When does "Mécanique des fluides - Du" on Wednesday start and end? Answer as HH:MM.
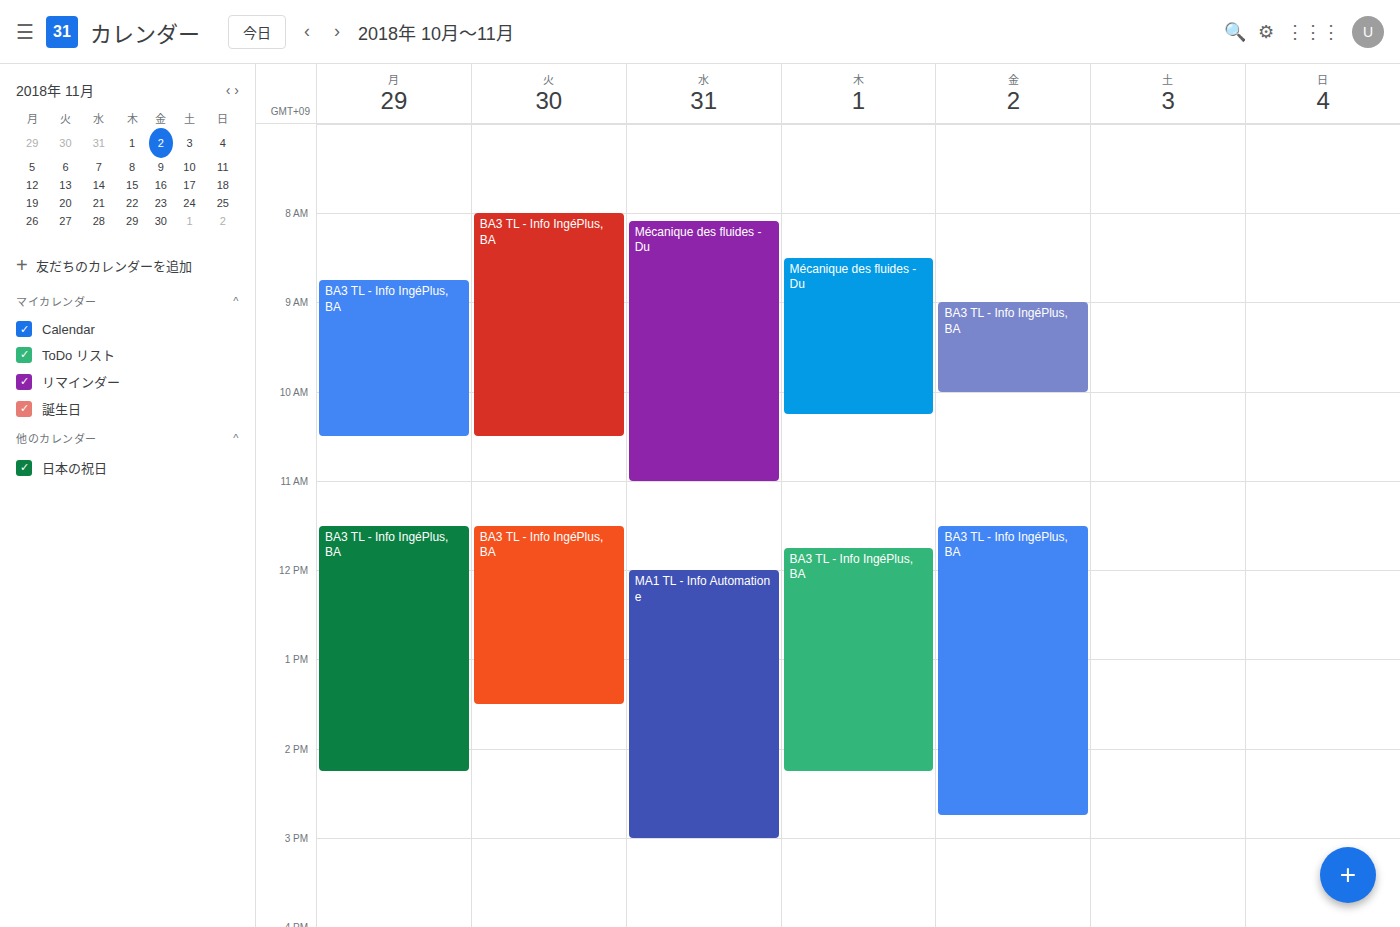
08:05 to 11:00